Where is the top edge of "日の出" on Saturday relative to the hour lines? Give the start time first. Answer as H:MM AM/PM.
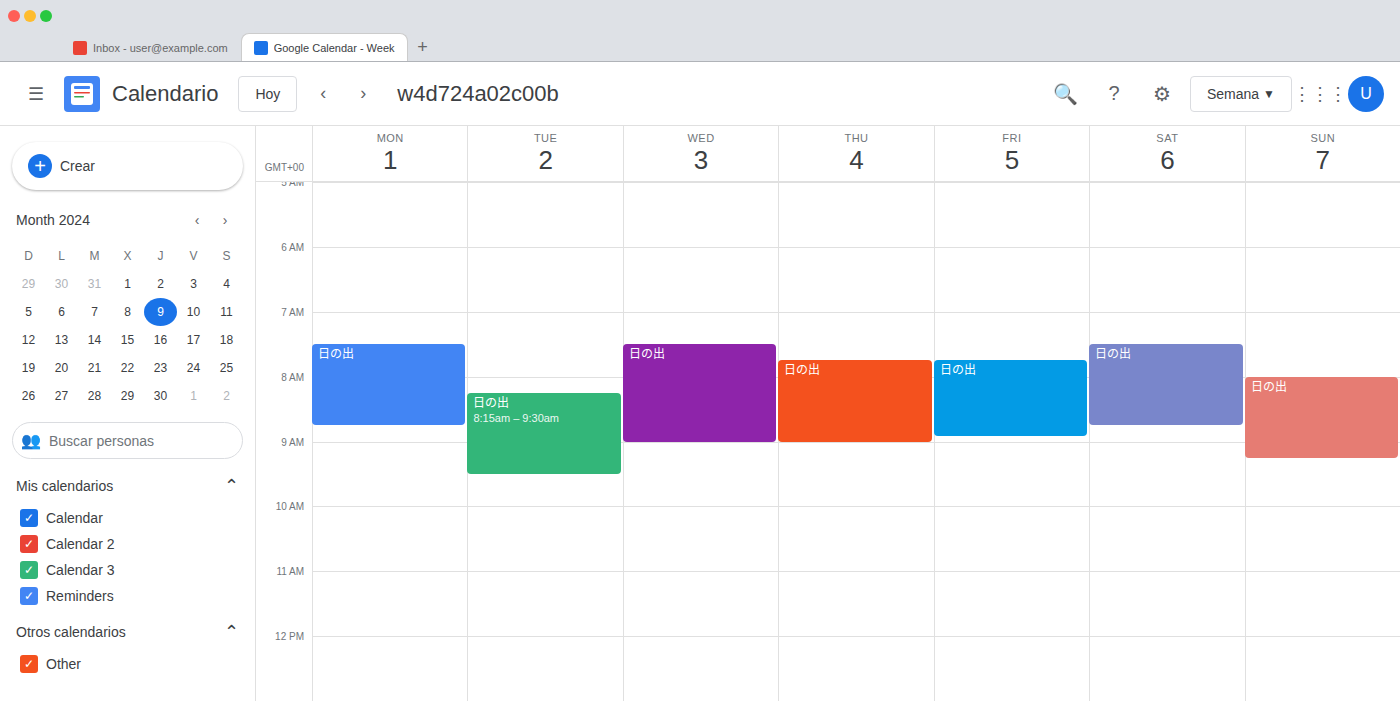
7:30 AM -- halfway between the 7 AM and 8 AM lines.